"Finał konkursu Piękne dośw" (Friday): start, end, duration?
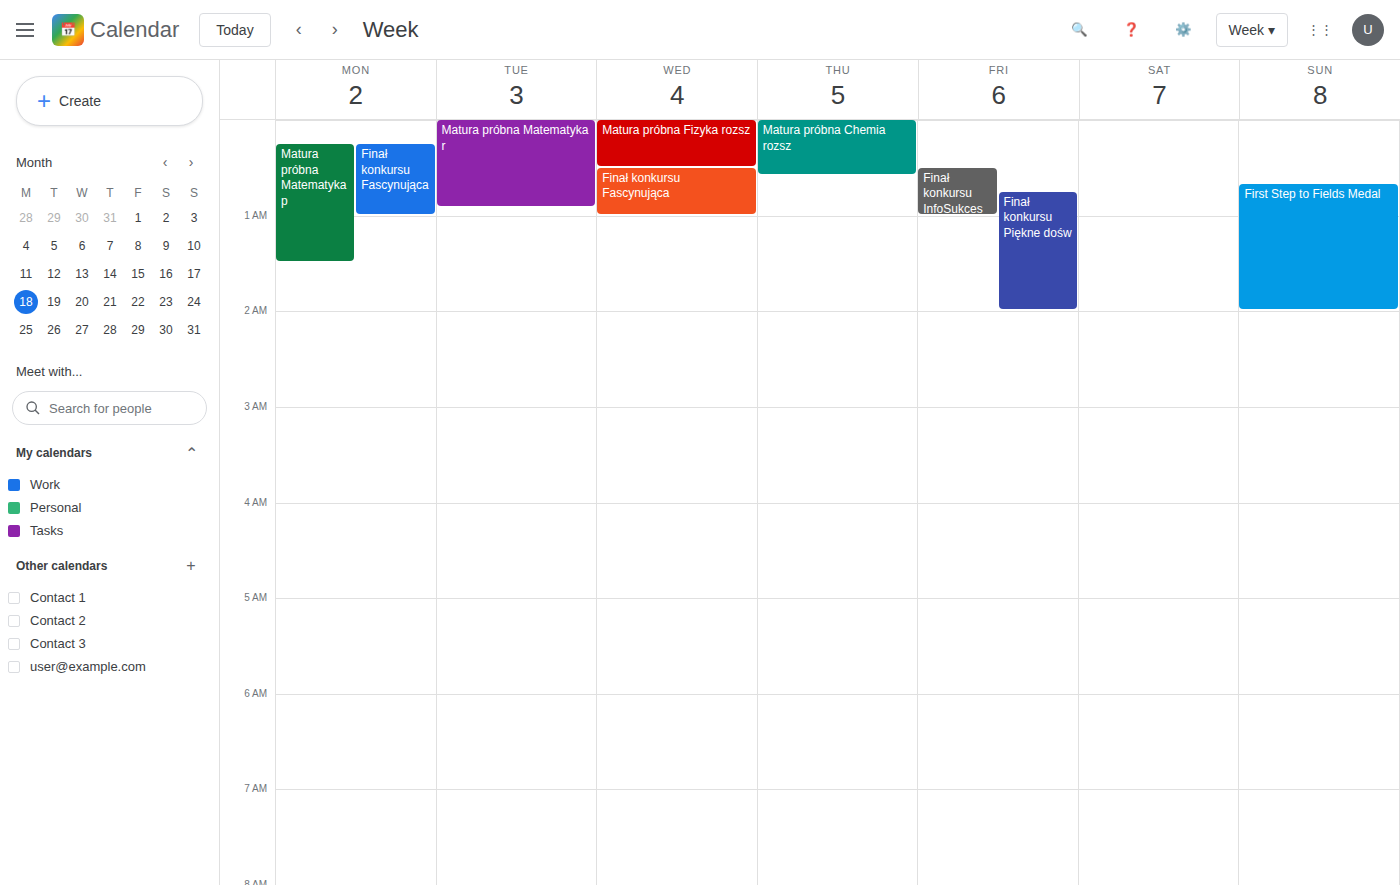
12:45 AM to 2:00 AM, 1 hour 15 minutes